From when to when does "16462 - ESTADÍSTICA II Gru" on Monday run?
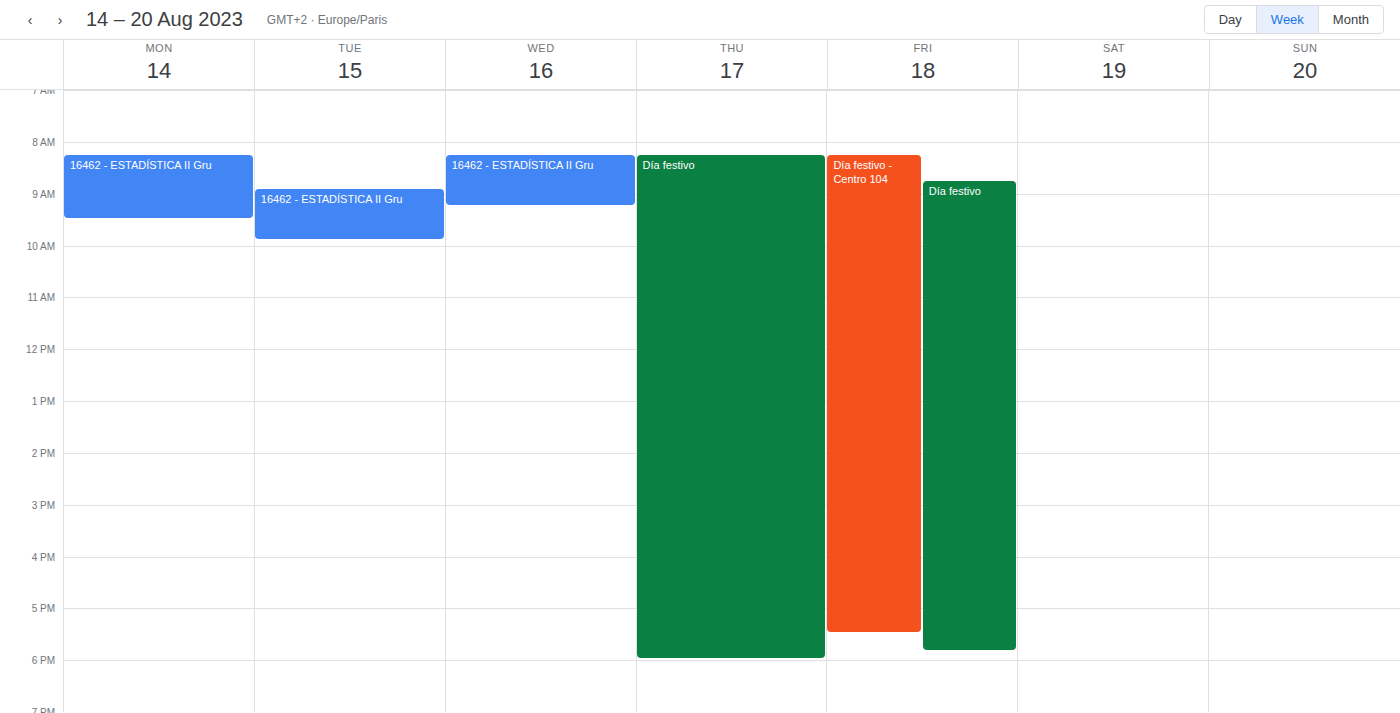
08:15 to 09:30